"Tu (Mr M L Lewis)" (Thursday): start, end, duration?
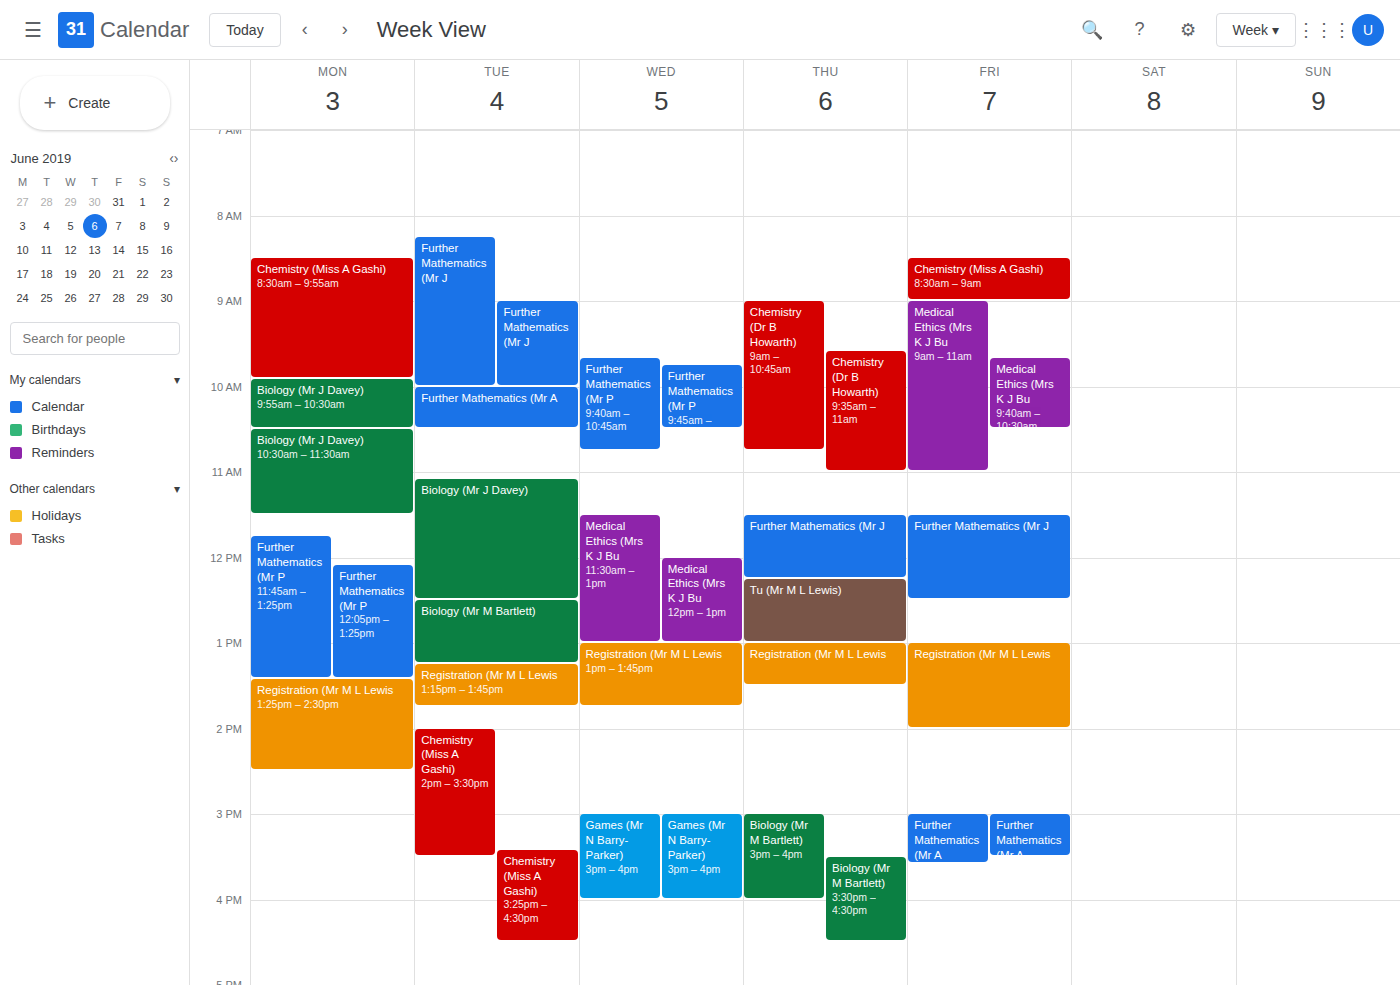
12:15 PM to 1:00 PM, 45 minutes